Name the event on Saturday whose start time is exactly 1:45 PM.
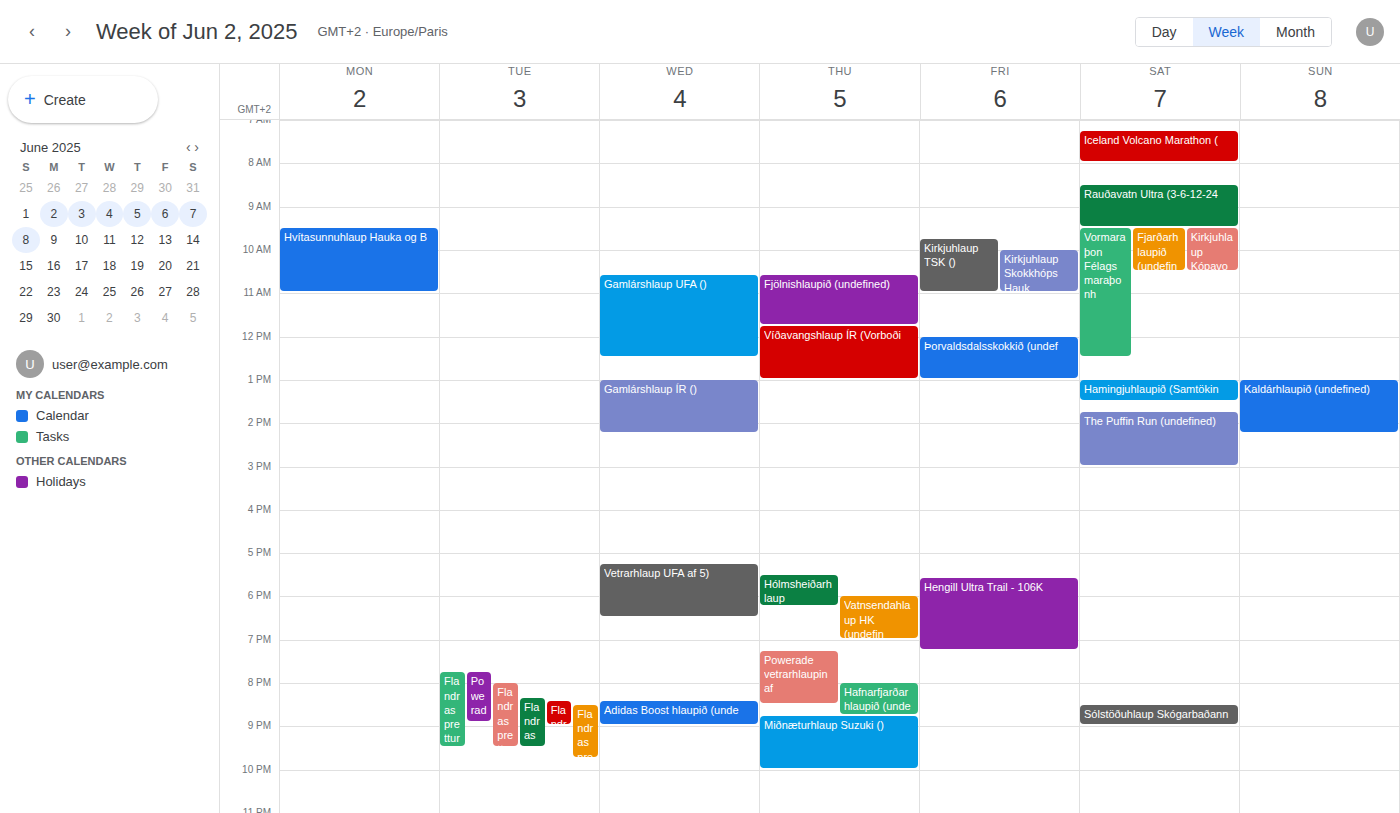
"The Puffin Run (undefined)"